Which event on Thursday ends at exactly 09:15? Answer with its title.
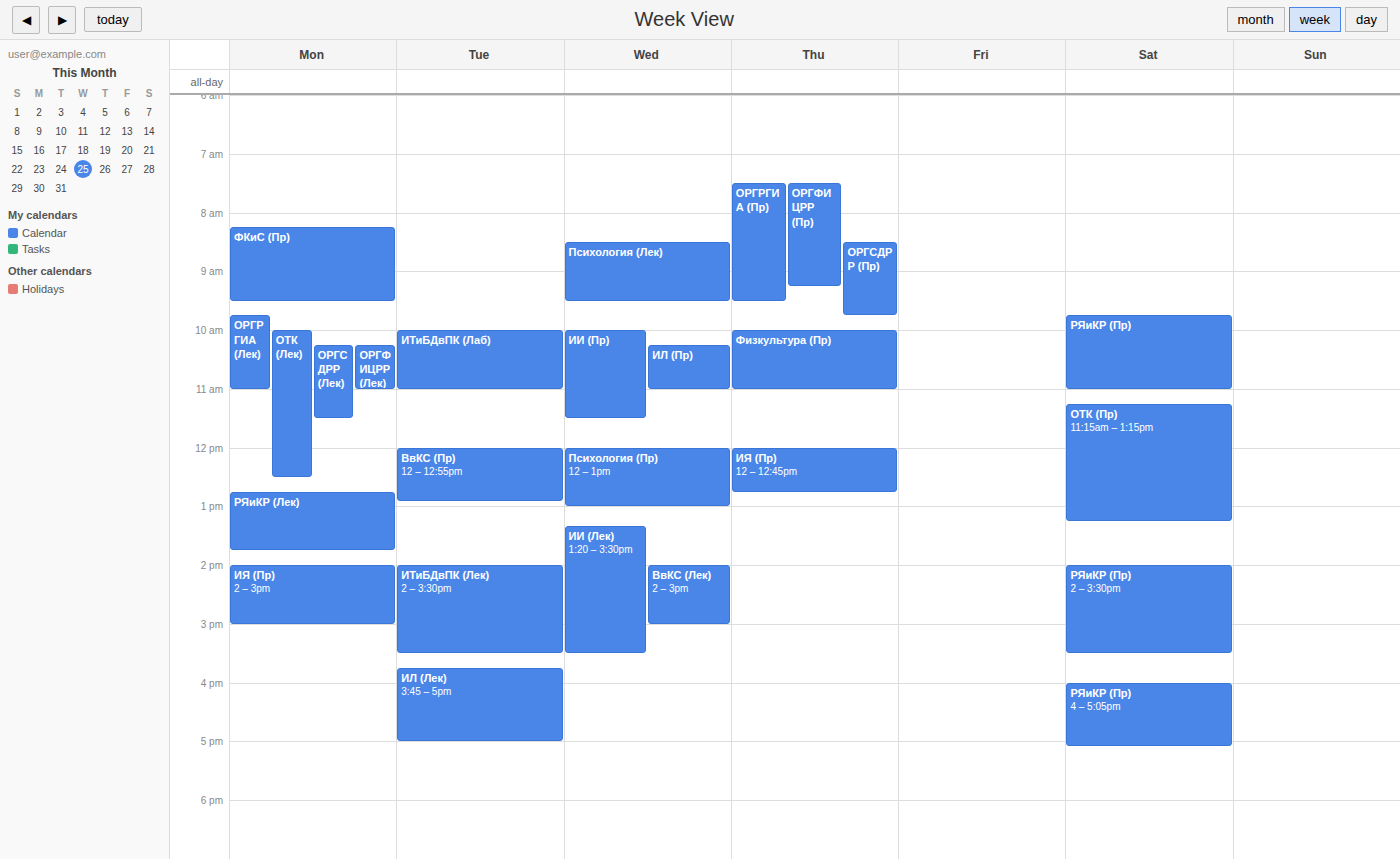
"ОРГФИЦРР (Пр)"